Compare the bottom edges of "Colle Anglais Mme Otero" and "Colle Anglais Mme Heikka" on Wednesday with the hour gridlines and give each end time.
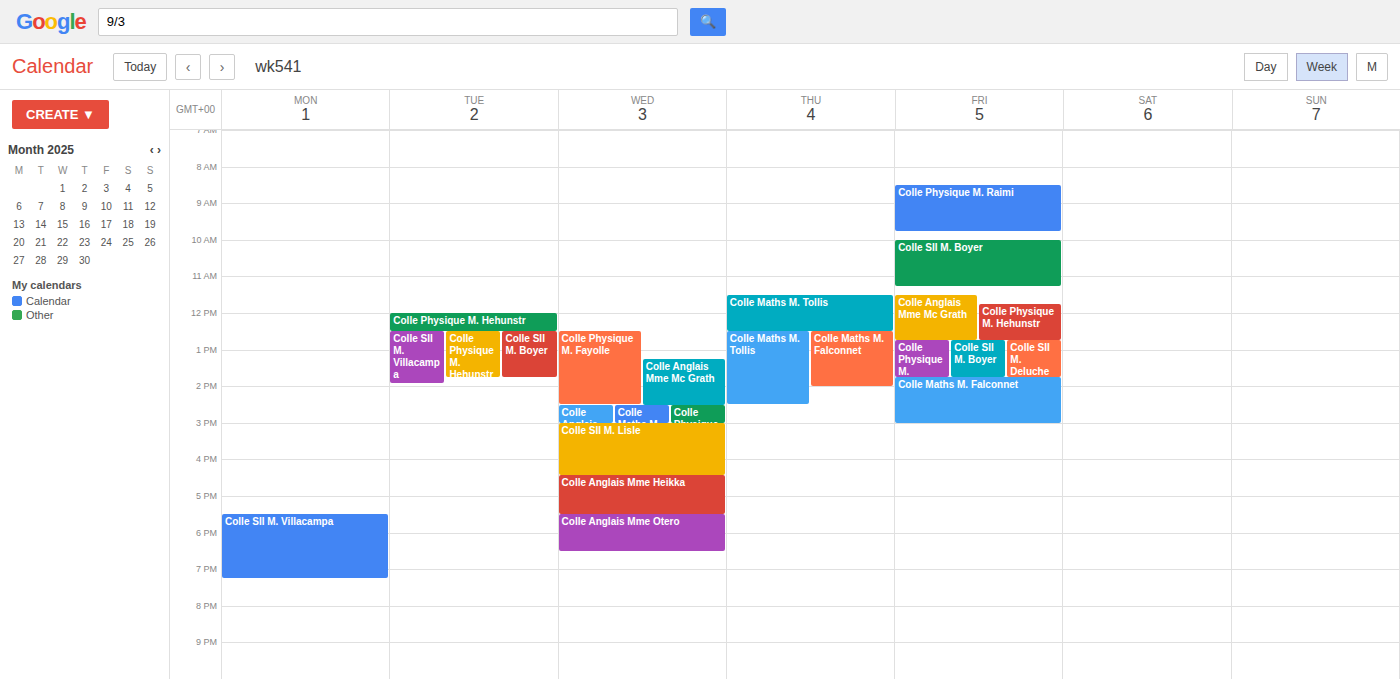
"Colle Anglais Mme Otero": 6:30 PM, halfway between the 6 PM and 7 PM lines. "Colle Anglais Mme Heikka": 5:30 PM, halfway between the 5 PM and 6 PM lines.